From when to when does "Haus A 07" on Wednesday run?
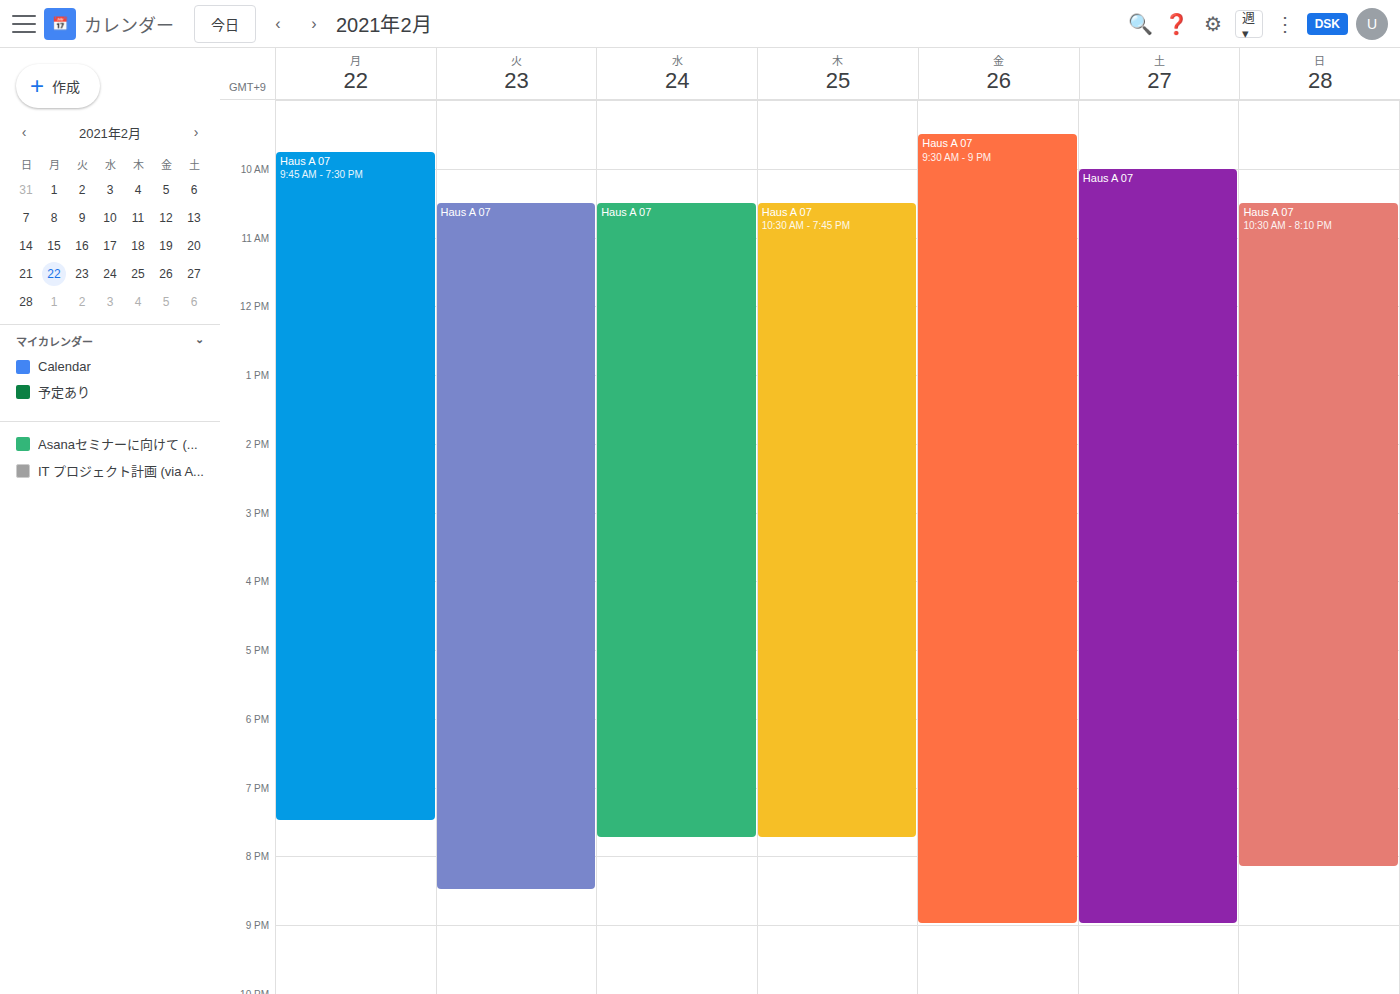
10:30 AM to 7:45 PM